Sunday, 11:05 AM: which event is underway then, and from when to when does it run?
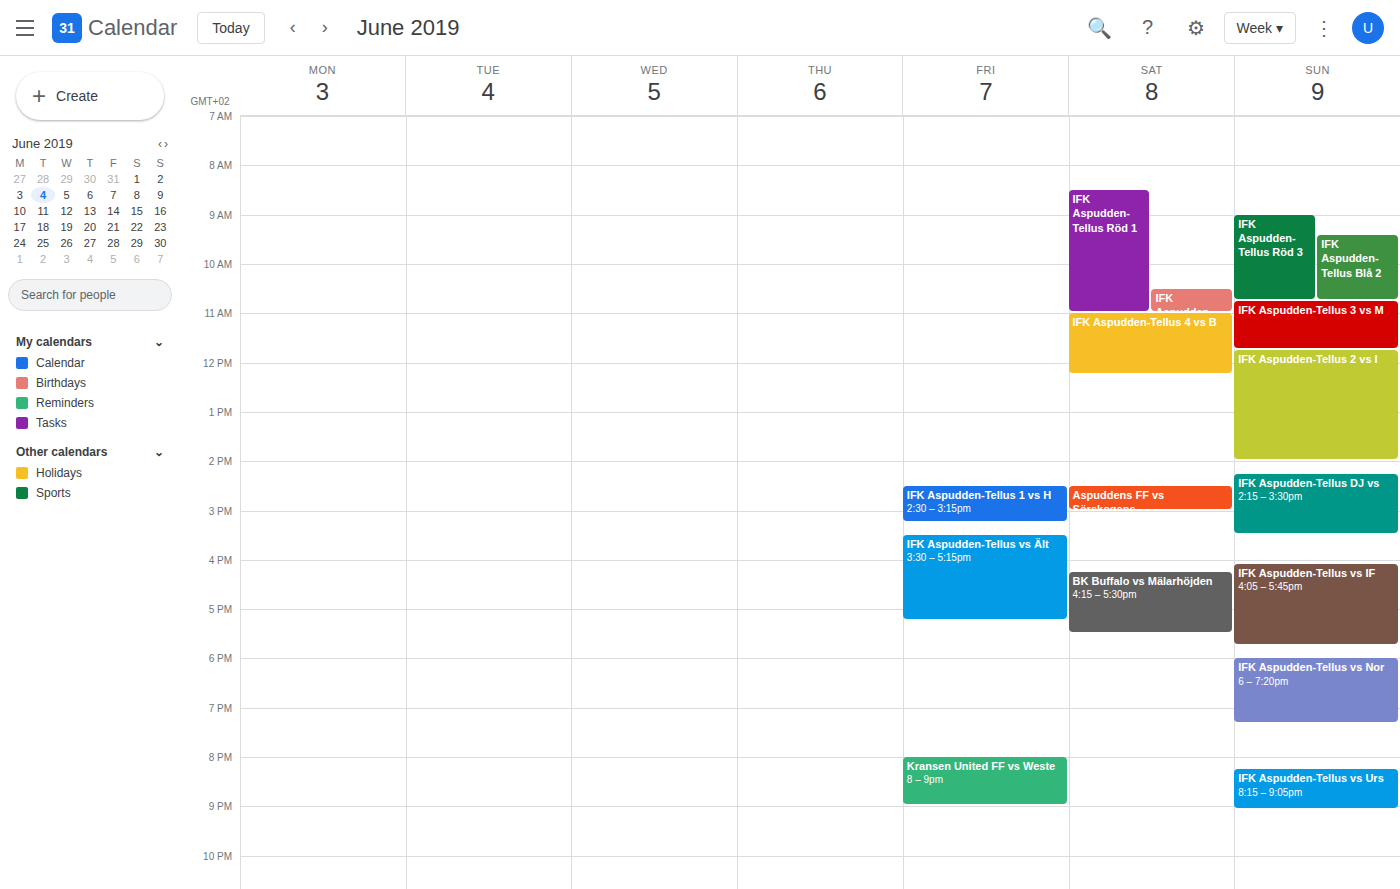
"IFK Aspudden-Tellus 3 vs M", 10:45 AM to 11:45 AM